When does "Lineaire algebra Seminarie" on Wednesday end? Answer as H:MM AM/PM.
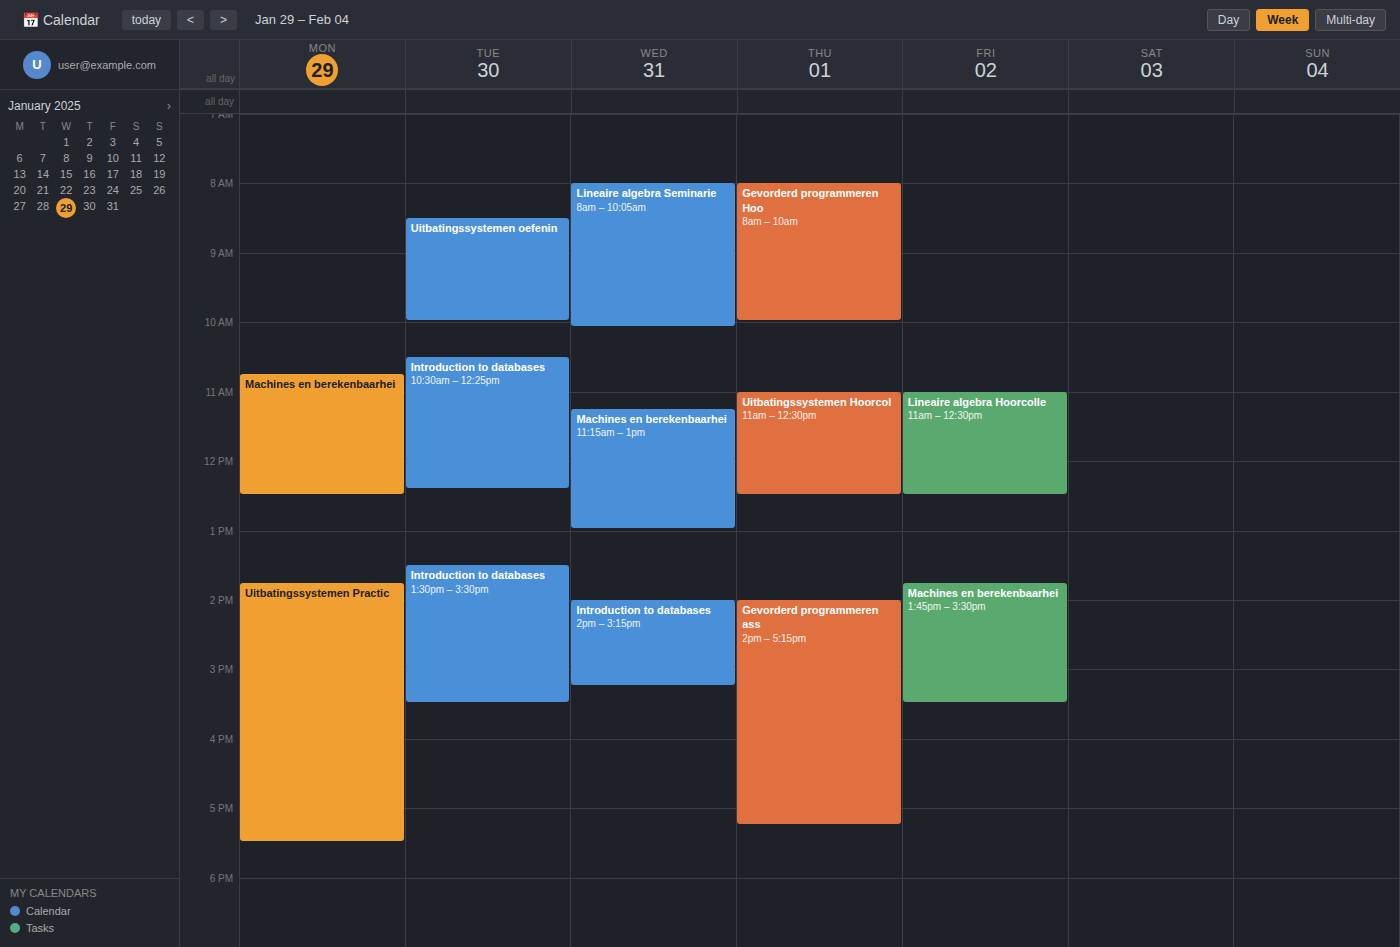
10:05 AM